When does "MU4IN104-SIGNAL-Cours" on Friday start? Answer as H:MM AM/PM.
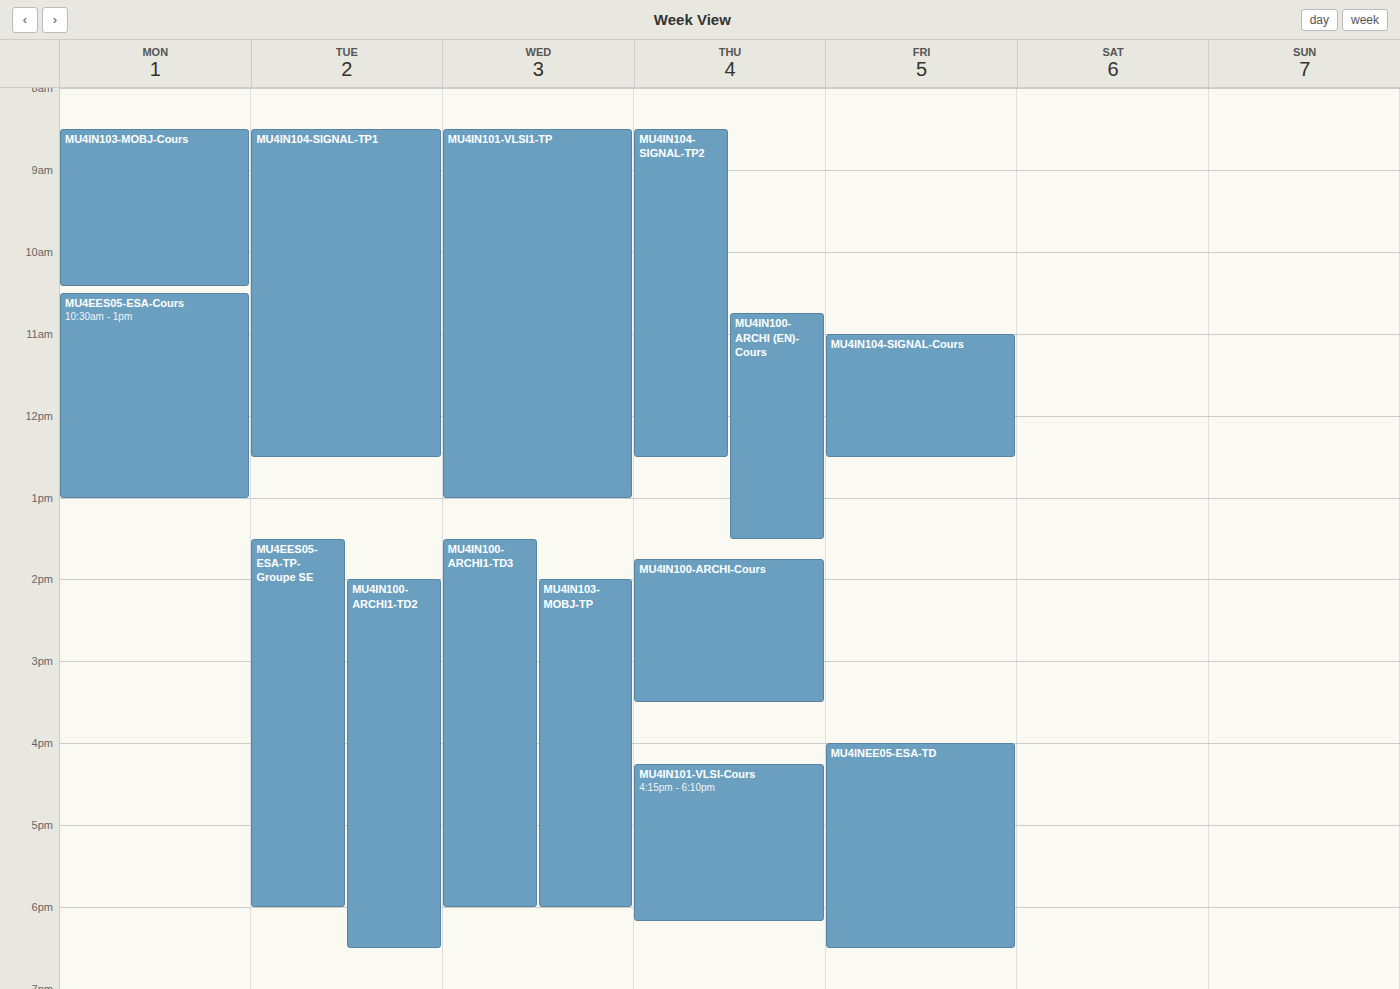
11:00 AM